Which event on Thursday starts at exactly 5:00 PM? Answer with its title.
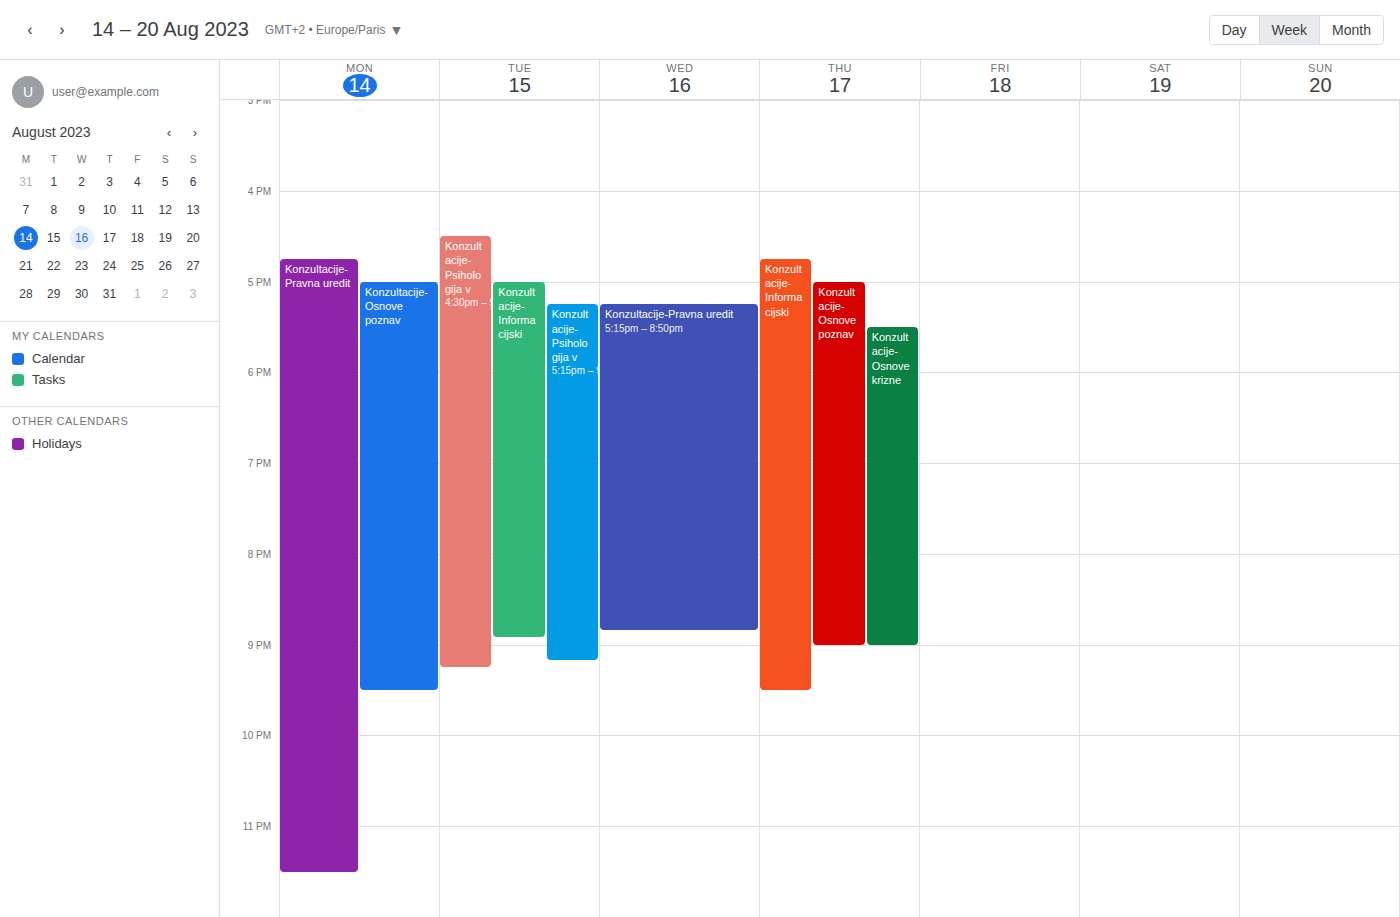
"Konzultacije-Osnove poznav"